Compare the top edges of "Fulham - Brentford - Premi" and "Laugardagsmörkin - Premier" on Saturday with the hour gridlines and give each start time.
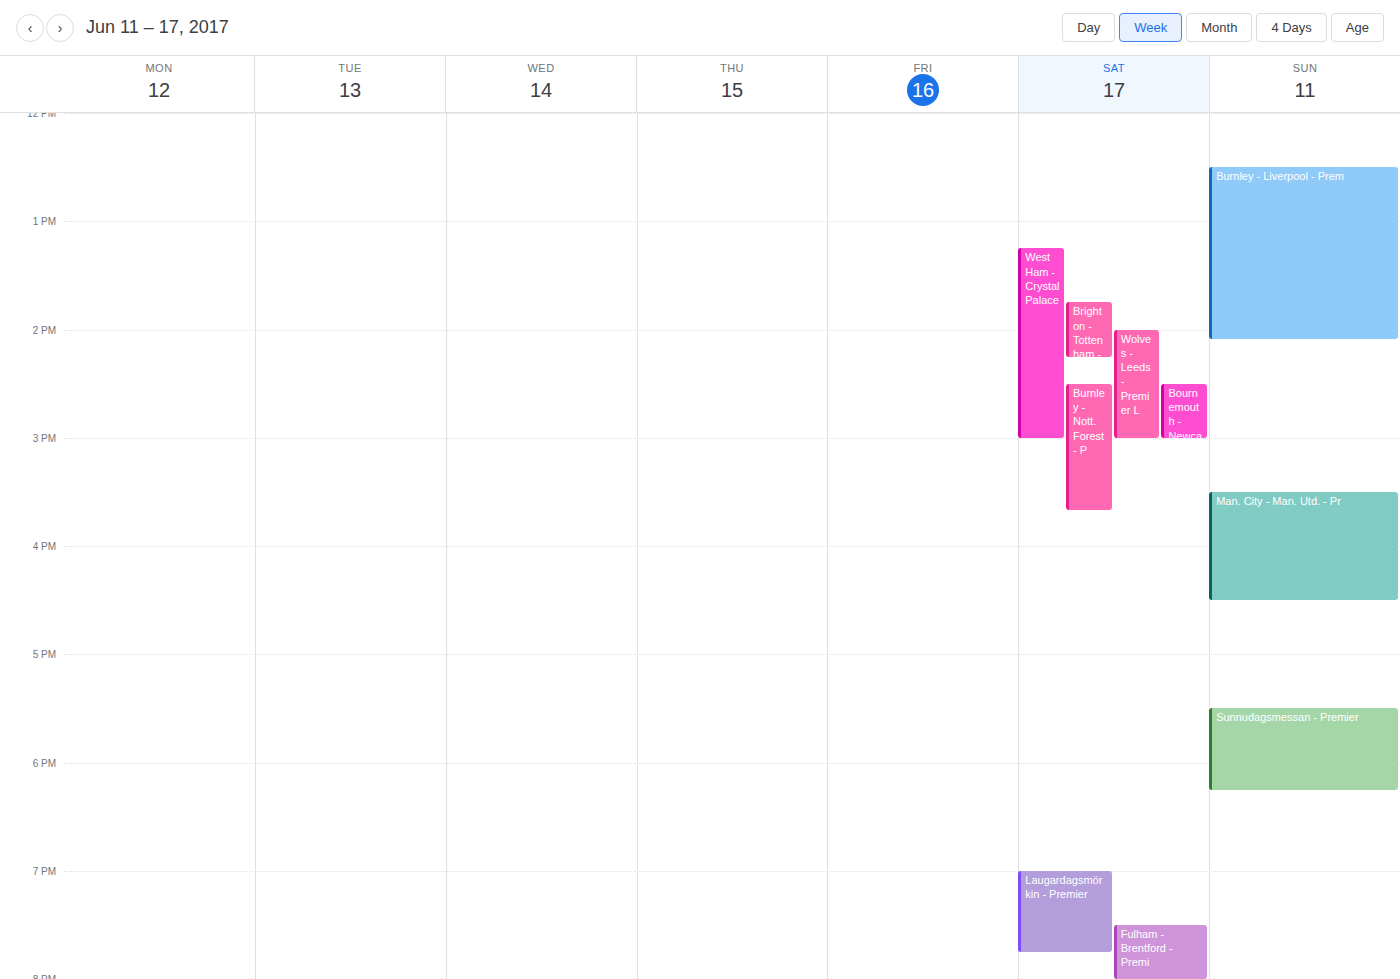
"Fulham - Brentford - Premi": 7:30 PM, halfway between the 7 PM and 8 PM lines. "Laugardagsmörkin - Premier": 7:00 PM, exactly on the 7 PM line.